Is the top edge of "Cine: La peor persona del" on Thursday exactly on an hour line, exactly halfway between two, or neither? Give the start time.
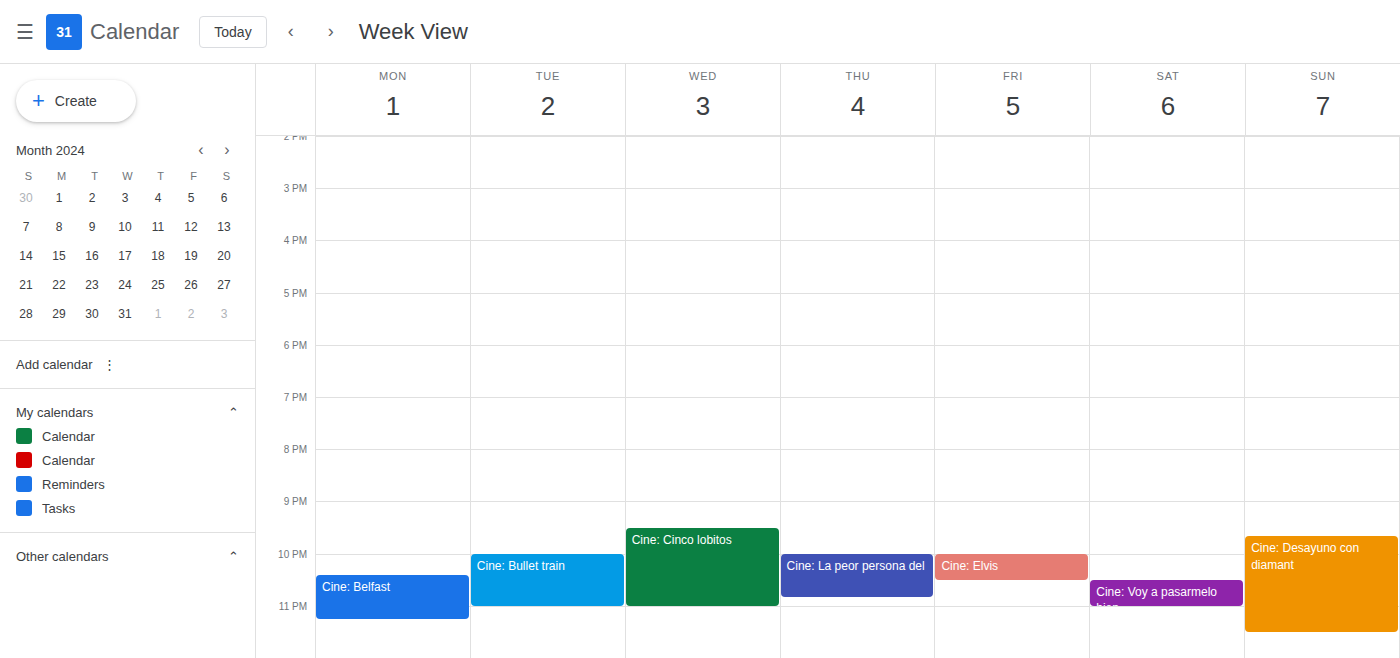
10:00 PM -- exactly on the 10 PM line.